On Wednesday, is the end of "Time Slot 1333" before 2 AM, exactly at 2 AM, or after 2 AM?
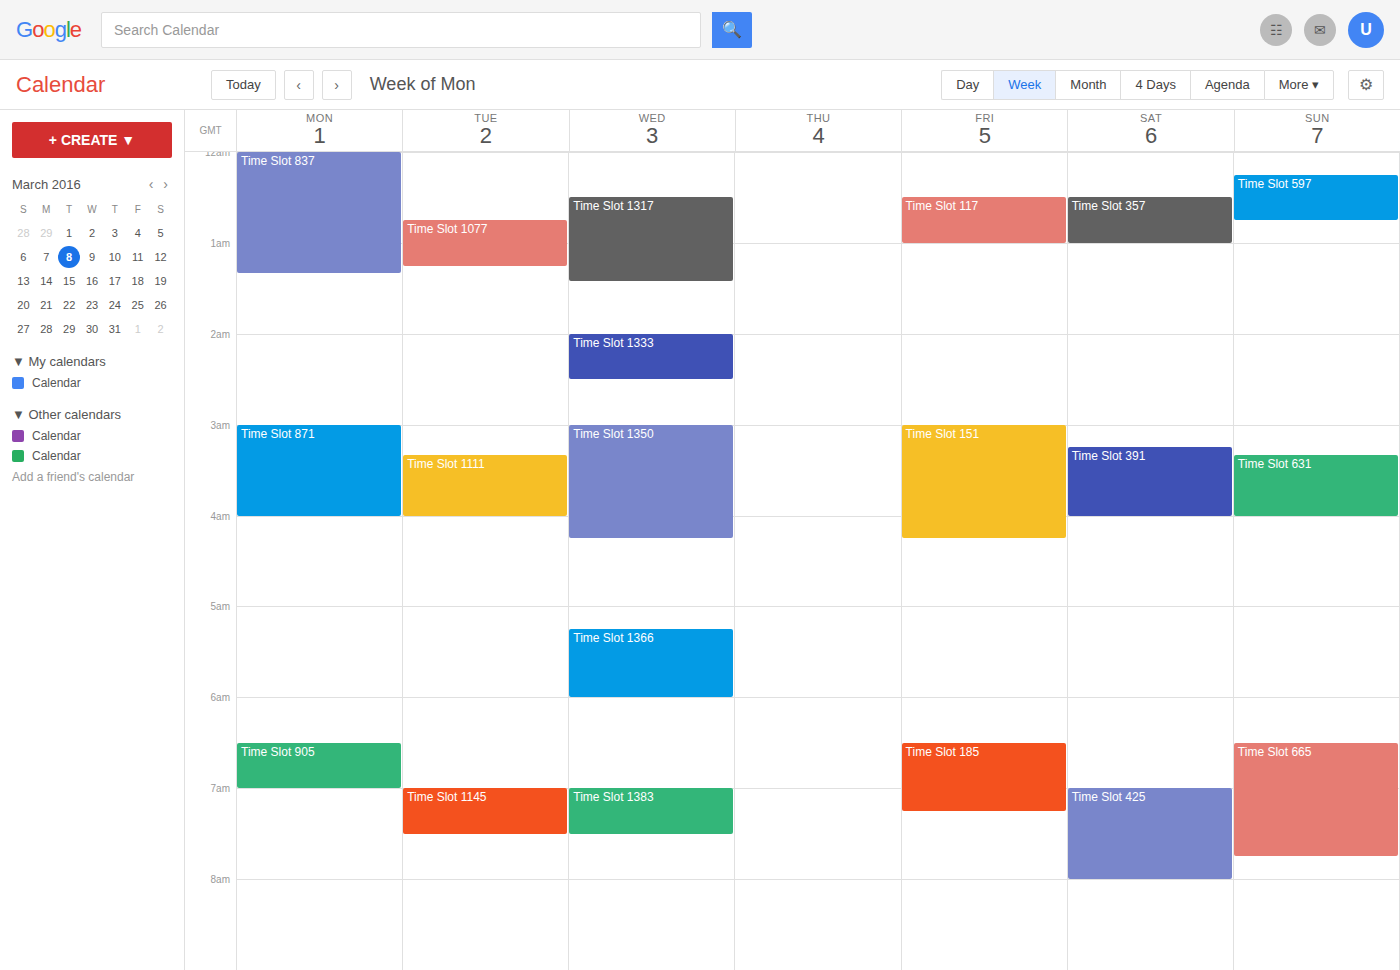
2:30 AM -- after 2 AM, 30 minutes below the 2 AM line.